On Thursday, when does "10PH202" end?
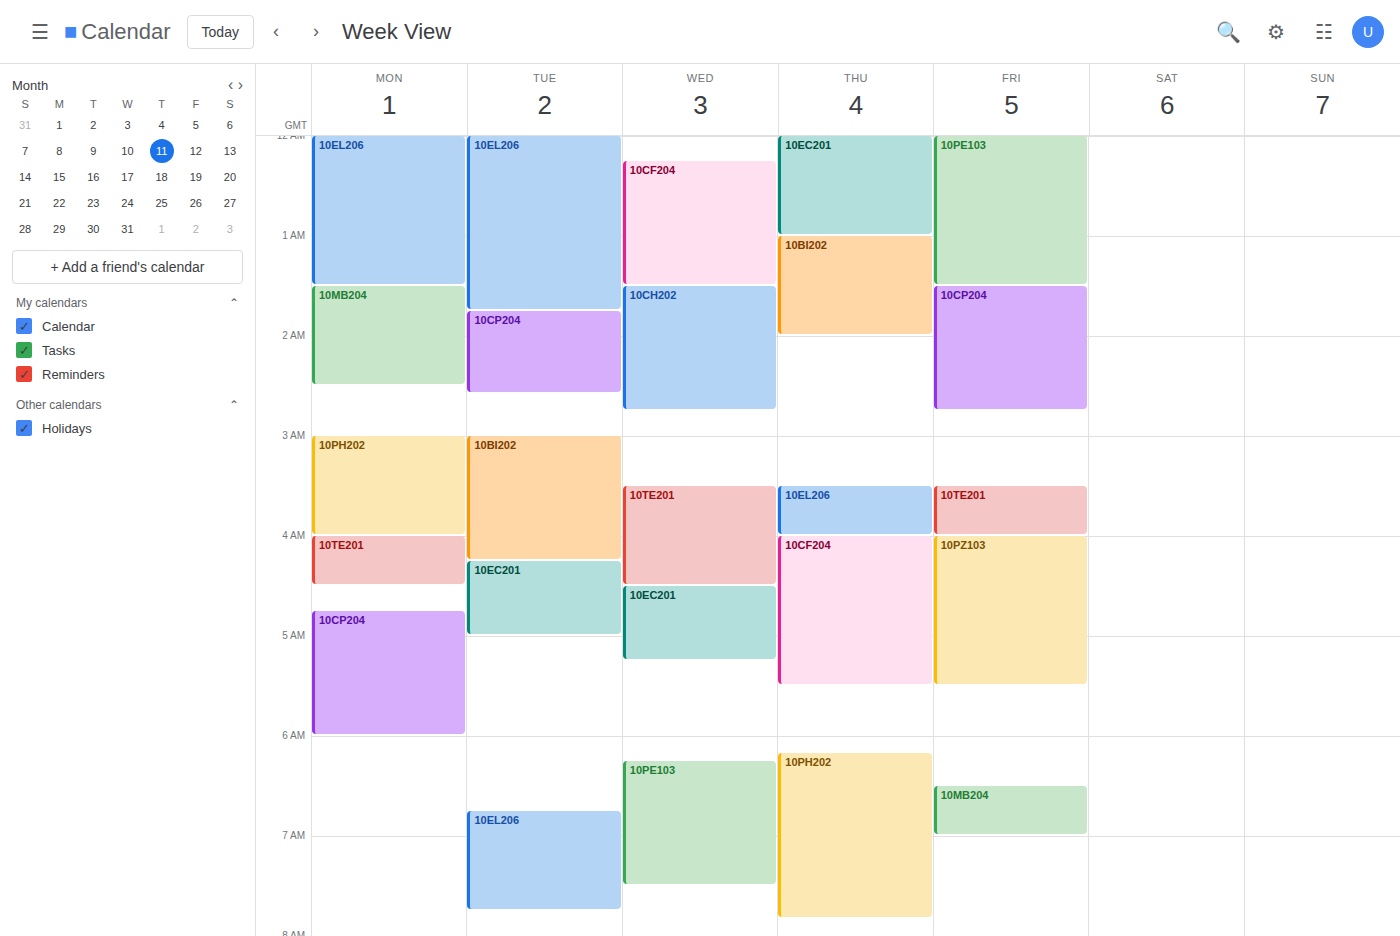
7:50 AM